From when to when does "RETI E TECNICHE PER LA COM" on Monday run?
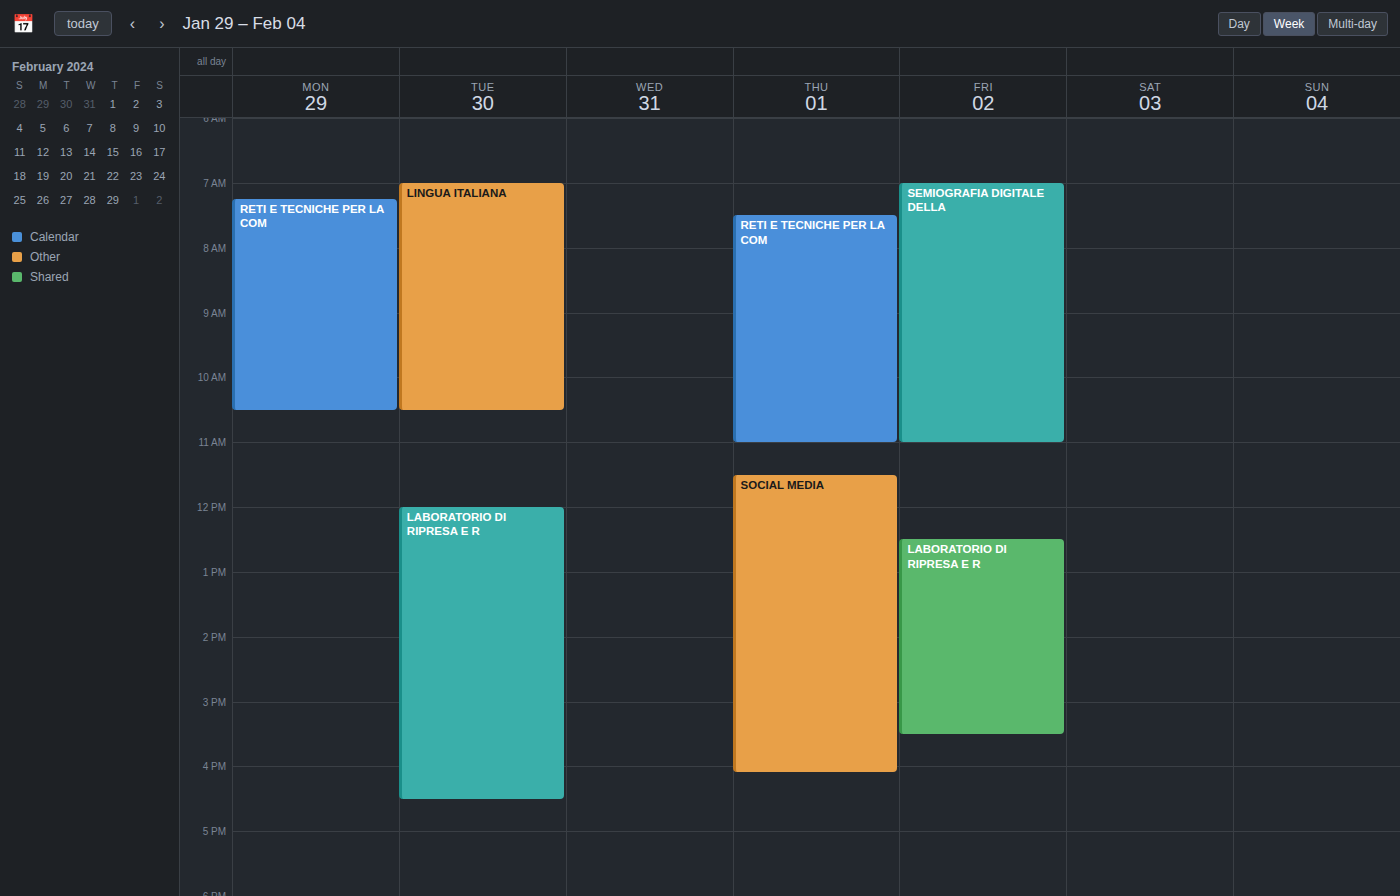
7:15 AM to 10:30 AM